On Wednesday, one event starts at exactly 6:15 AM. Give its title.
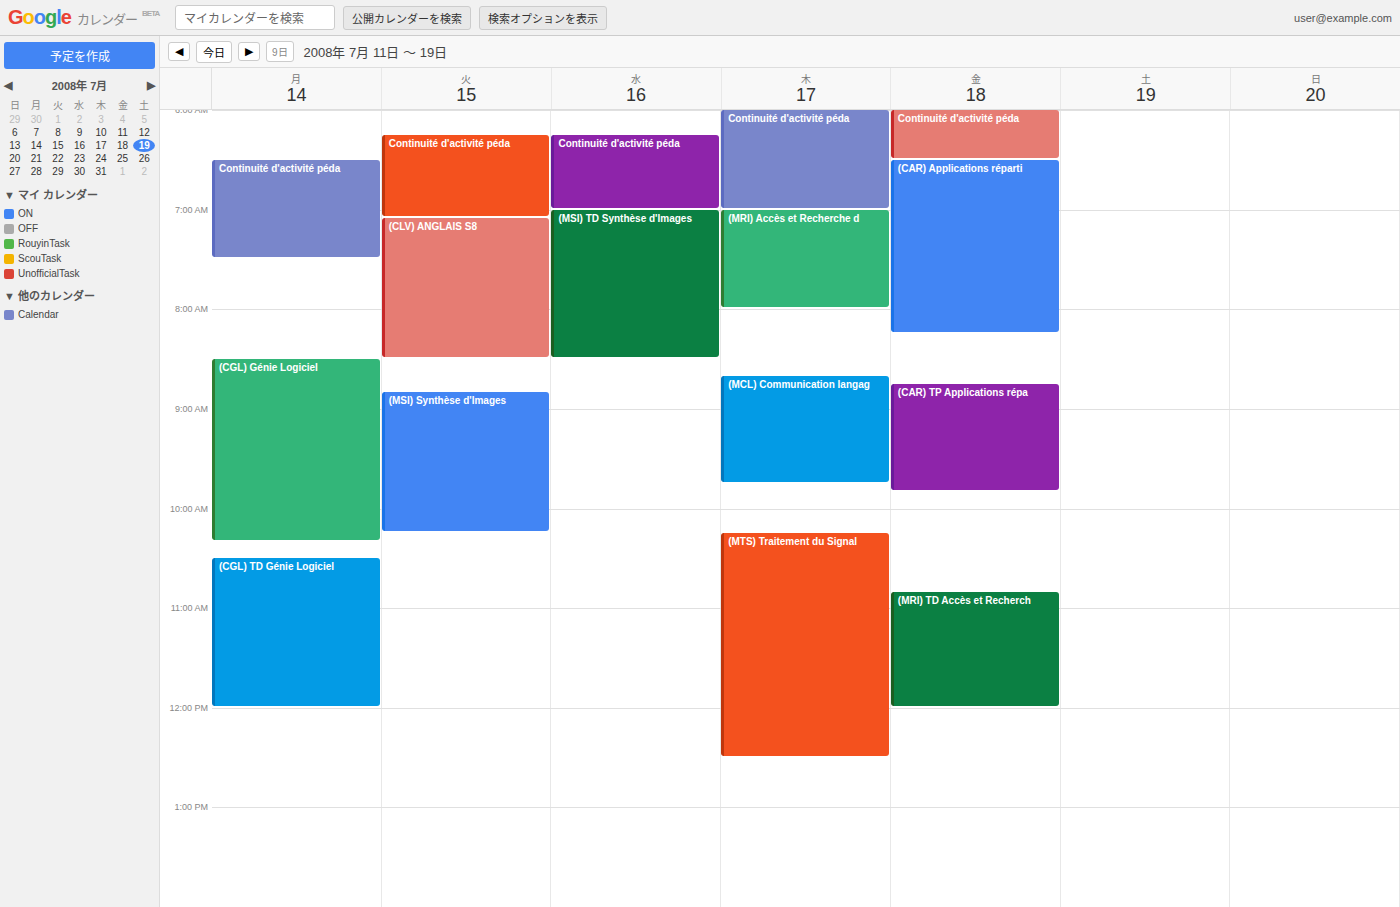
"Continuité d'activité péda"